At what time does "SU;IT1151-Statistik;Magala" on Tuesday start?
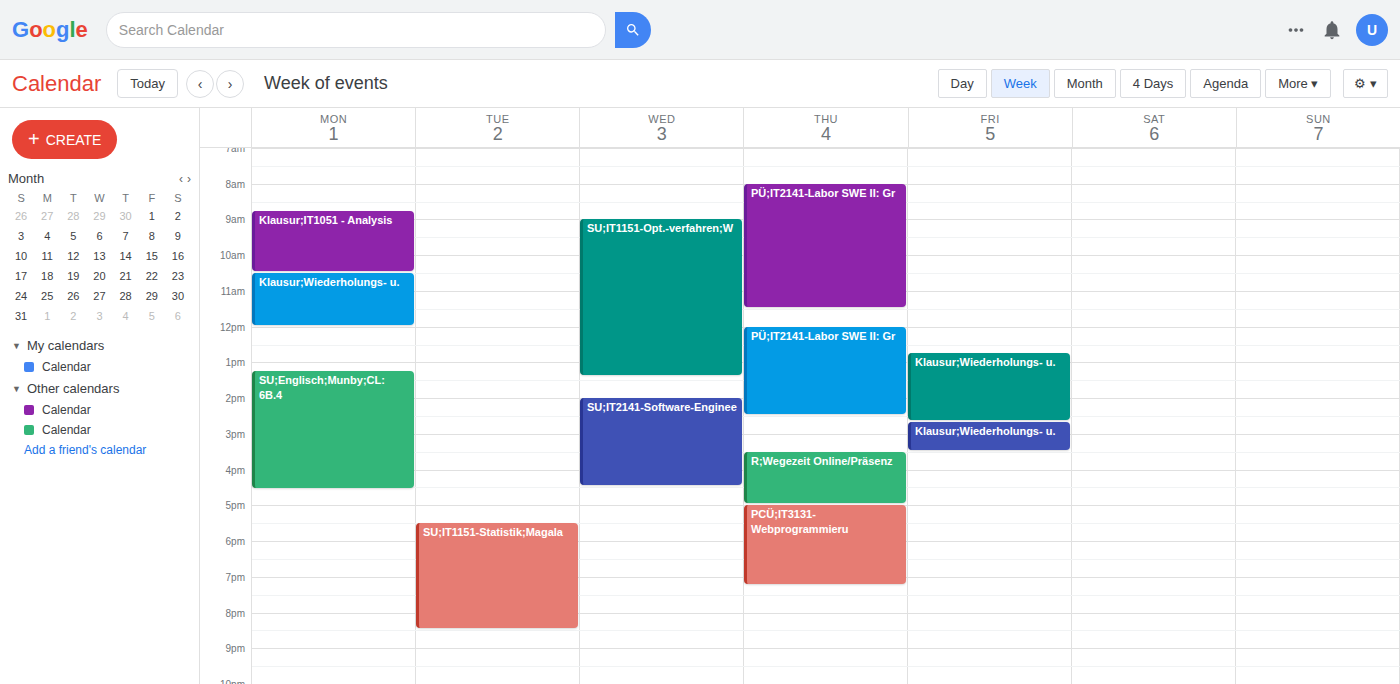
5:30 PM